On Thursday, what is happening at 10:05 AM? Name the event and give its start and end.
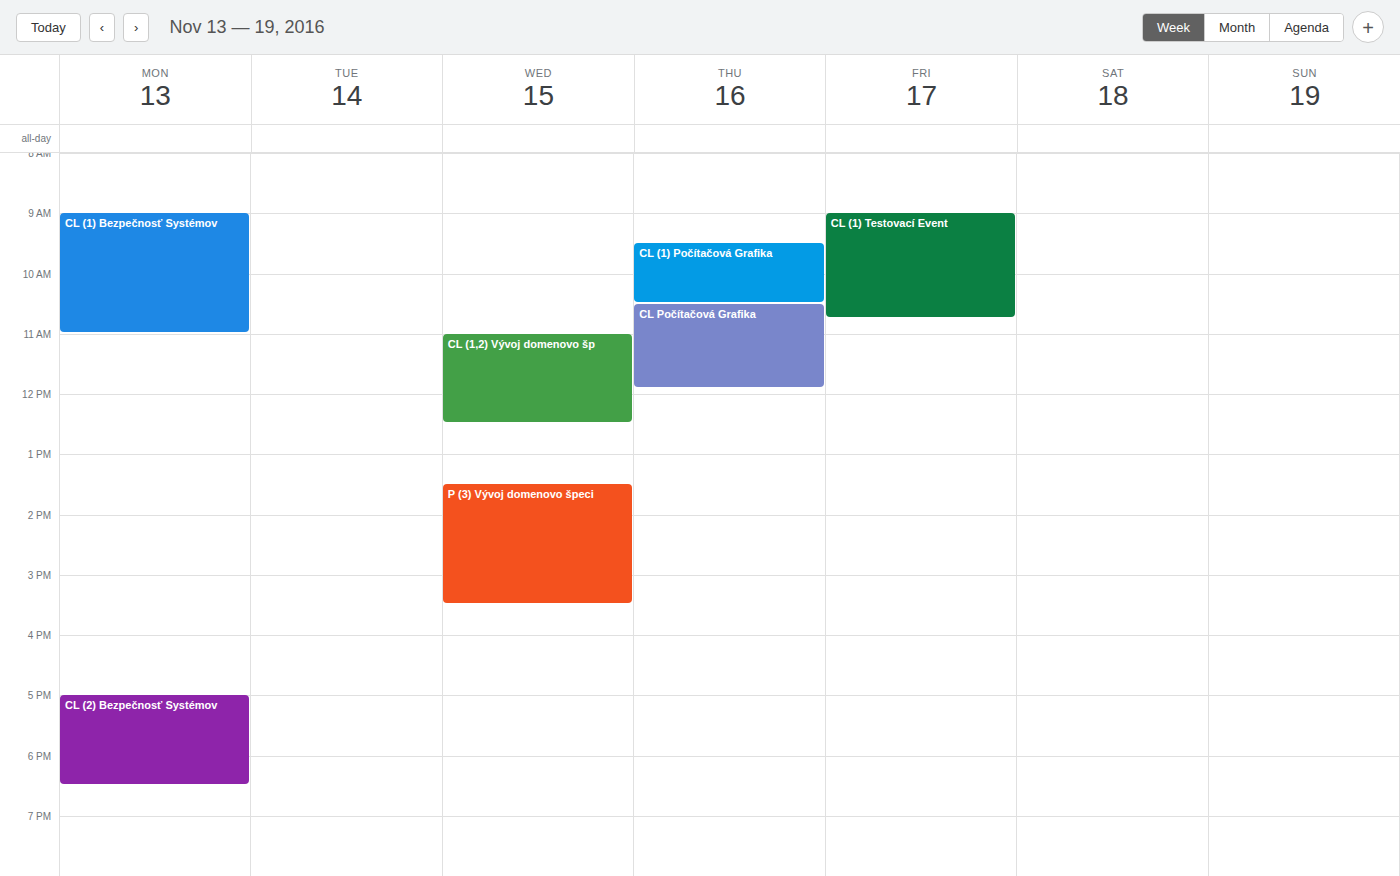
"CL (1) Počítačová Grafika", 9:30 AM to 10:30 AM